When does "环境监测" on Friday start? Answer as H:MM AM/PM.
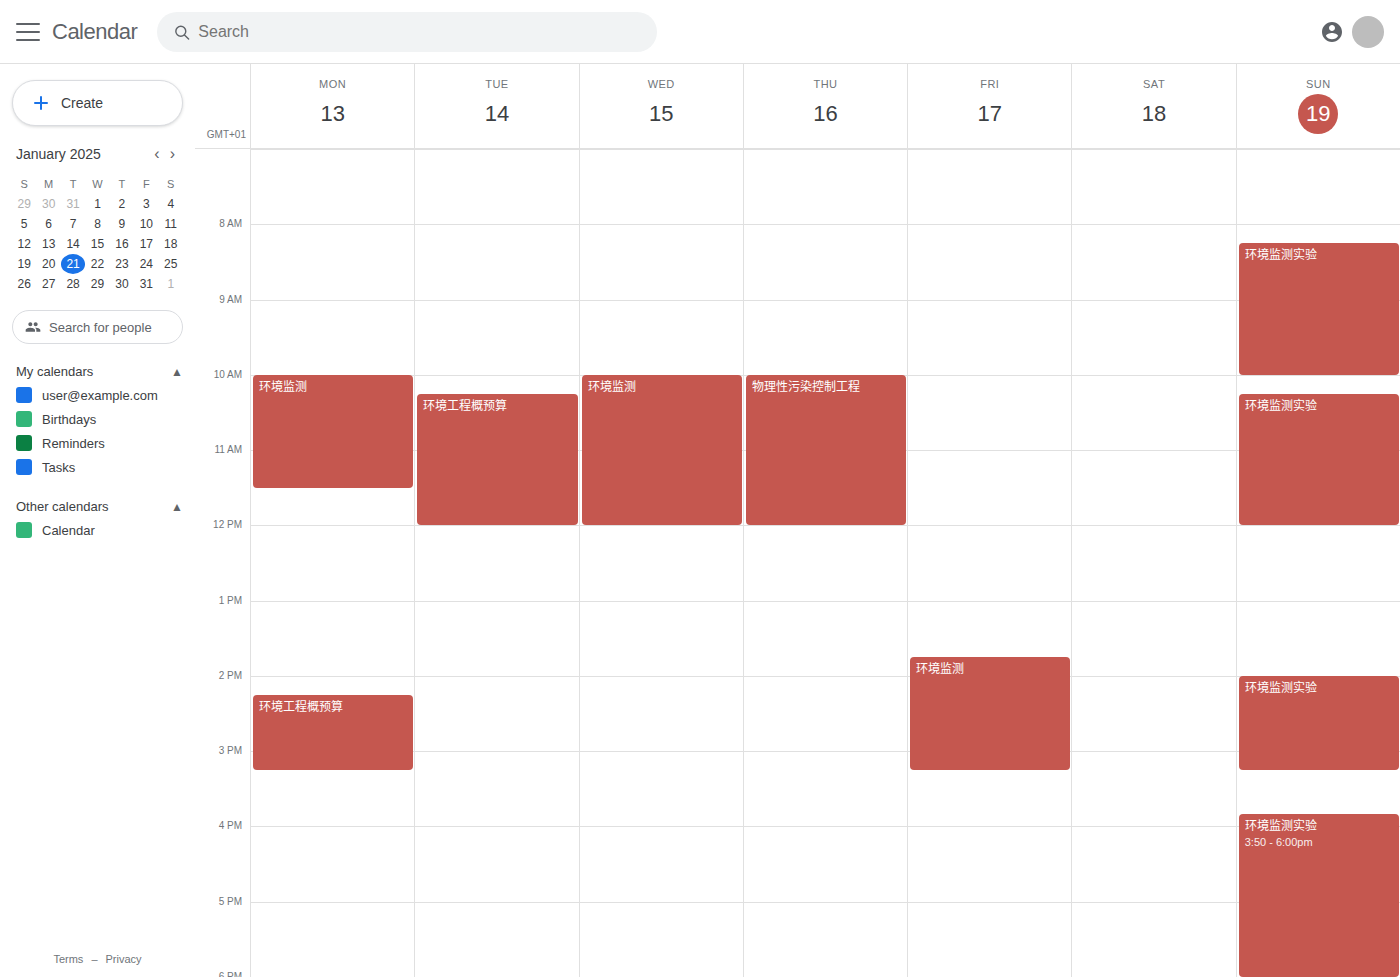
1:45 PM